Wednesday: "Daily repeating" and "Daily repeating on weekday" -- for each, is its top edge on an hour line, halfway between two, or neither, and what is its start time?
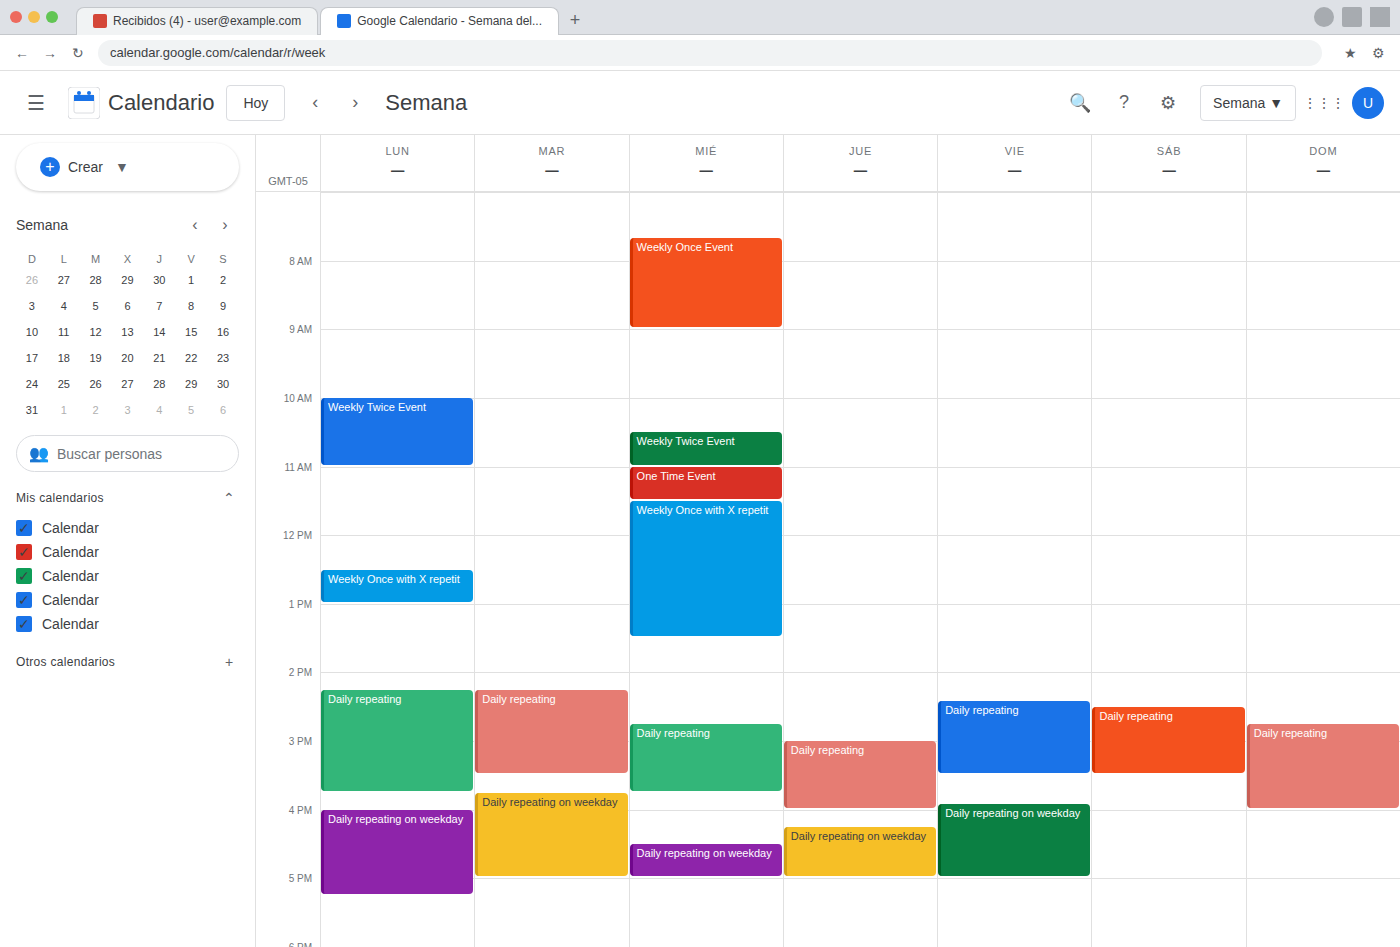
"Daily repeating": 2:45 PM, neither: three quarters of the way from the 2 PM line to the 3 PM line. "Daily repeating on weekday": 4:30 PM, halfway between the 4 PM and 5 PM lines.